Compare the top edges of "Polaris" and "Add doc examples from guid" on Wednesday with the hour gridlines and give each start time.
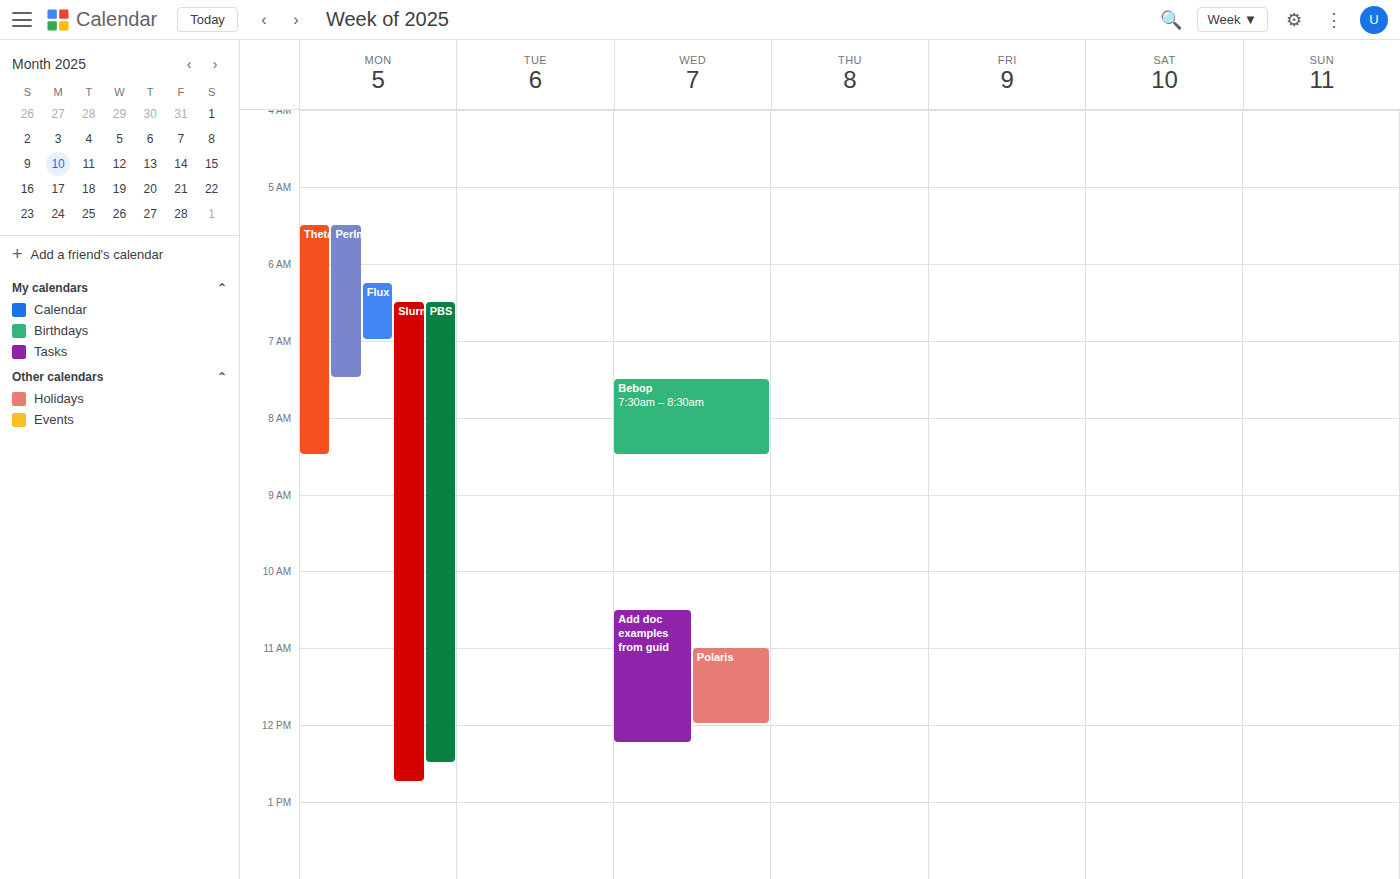
"Polaris": 11:00 AM, exactly on the 11 AM line. "Add doc examples from guid": 10:30 AM, halfway between the 10 AM and 11 AM lines.